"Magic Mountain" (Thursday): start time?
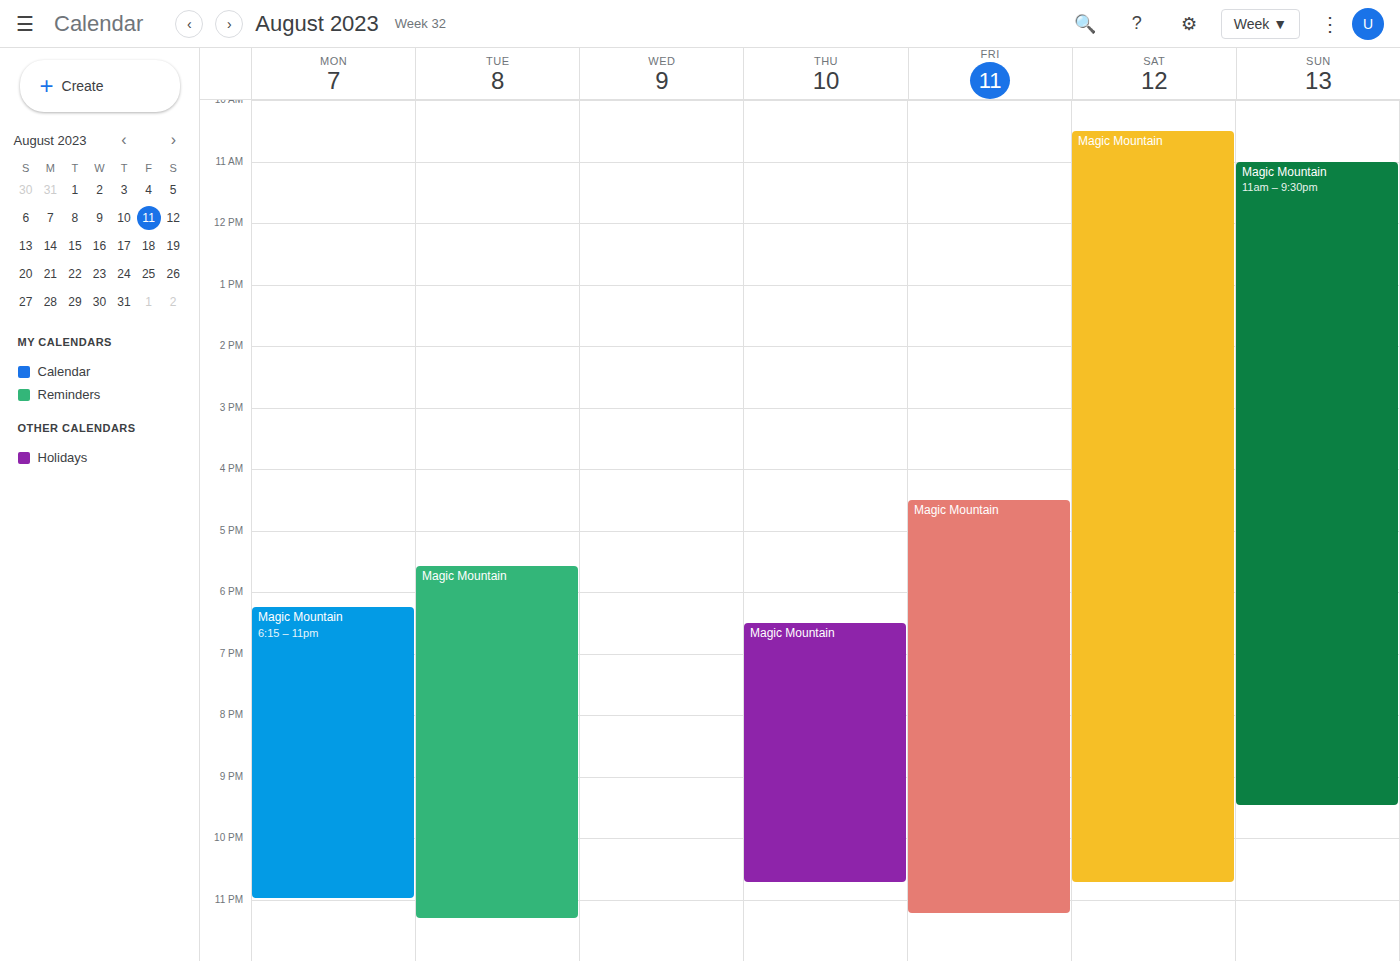
6:30 PM